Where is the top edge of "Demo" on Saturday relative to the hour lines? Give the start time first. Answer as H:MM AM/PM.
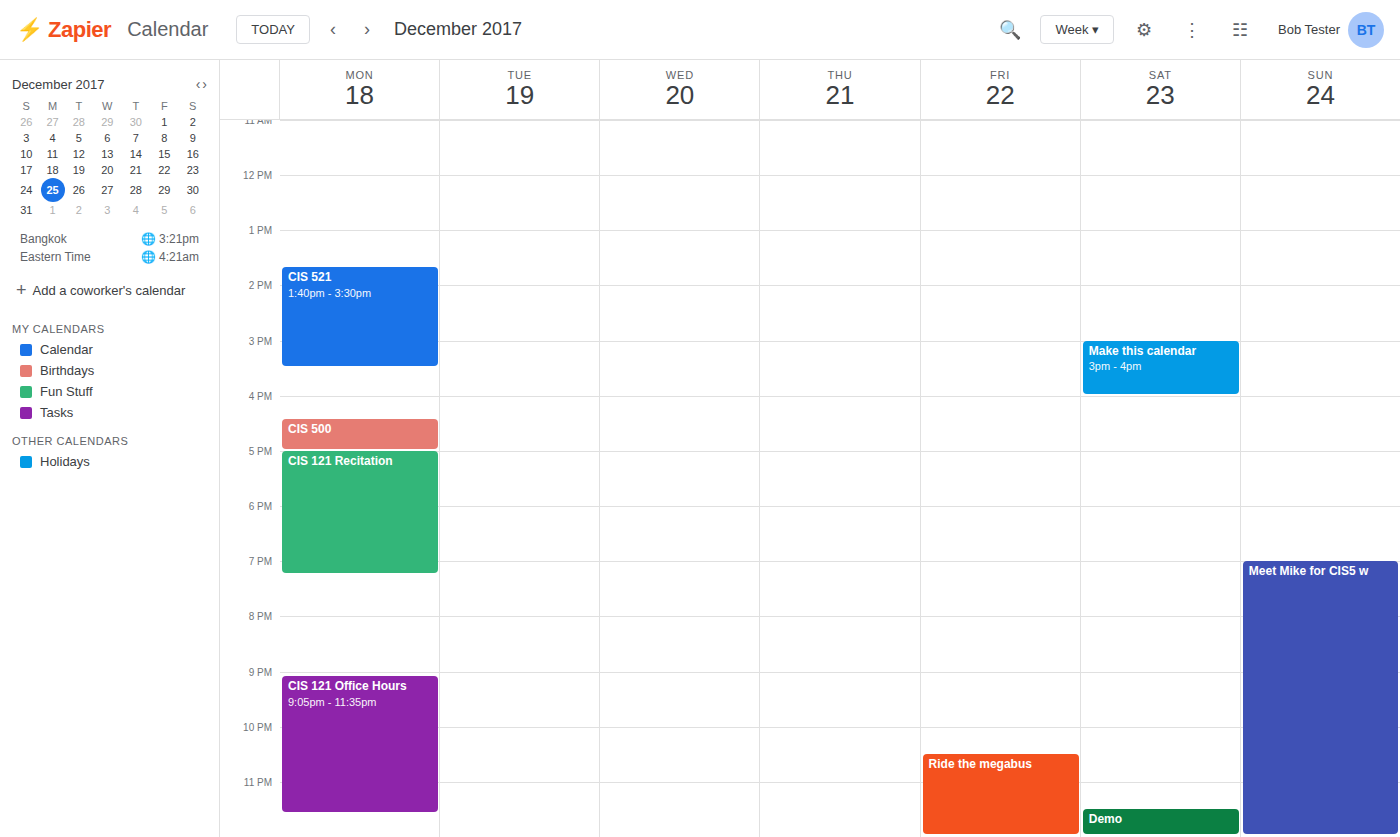
11:30 PM -- halfway between the 11 PM and 12 AM lines.